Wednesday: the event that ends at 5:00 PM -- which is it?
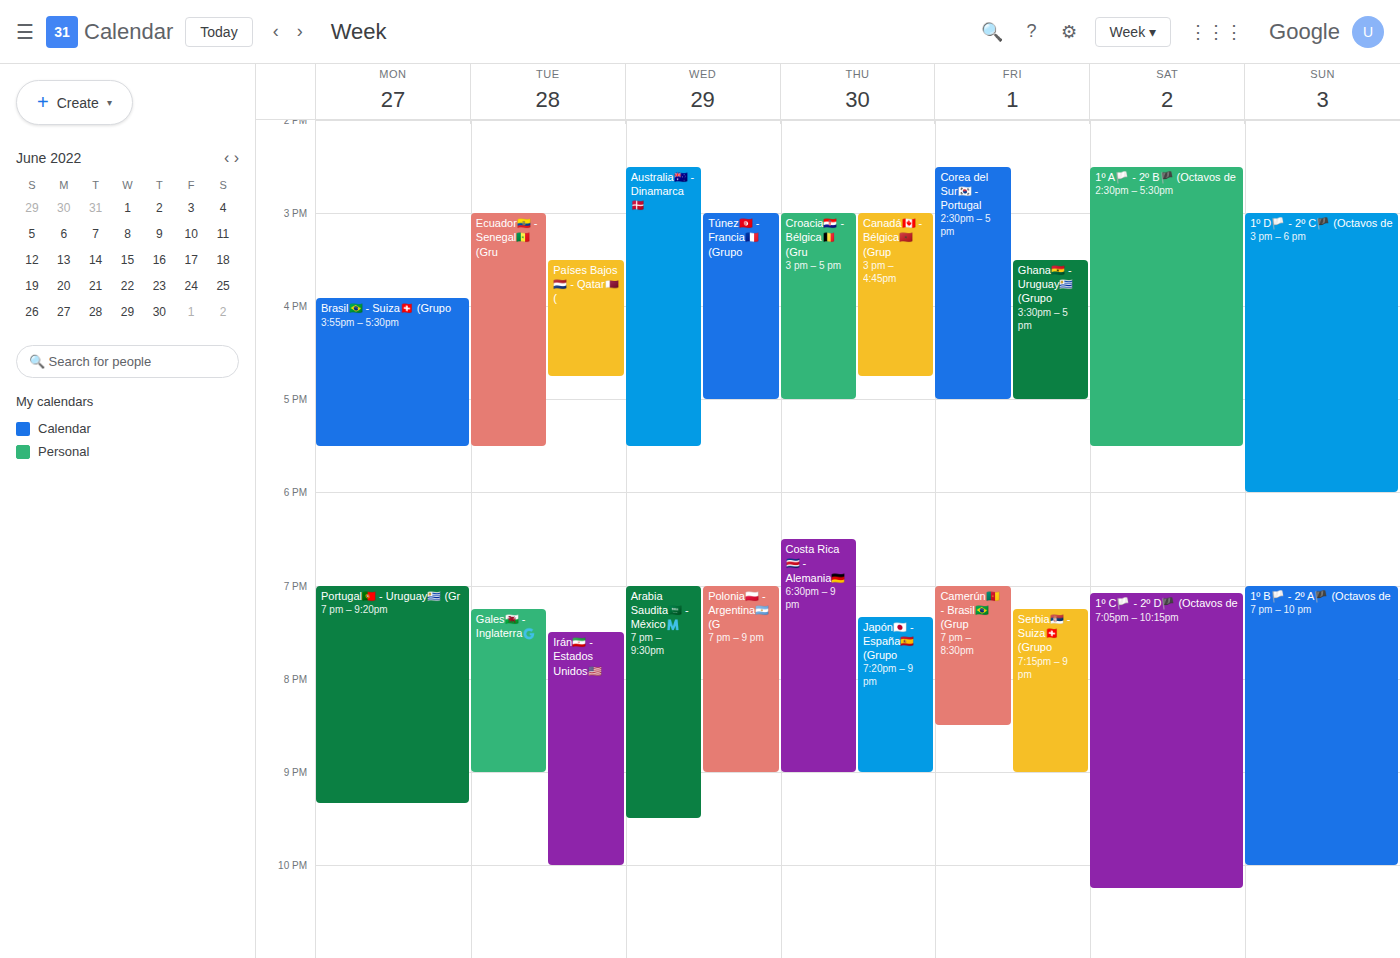
"Túnez🇹🇳 - Francia🇫🇷 (Grupo"